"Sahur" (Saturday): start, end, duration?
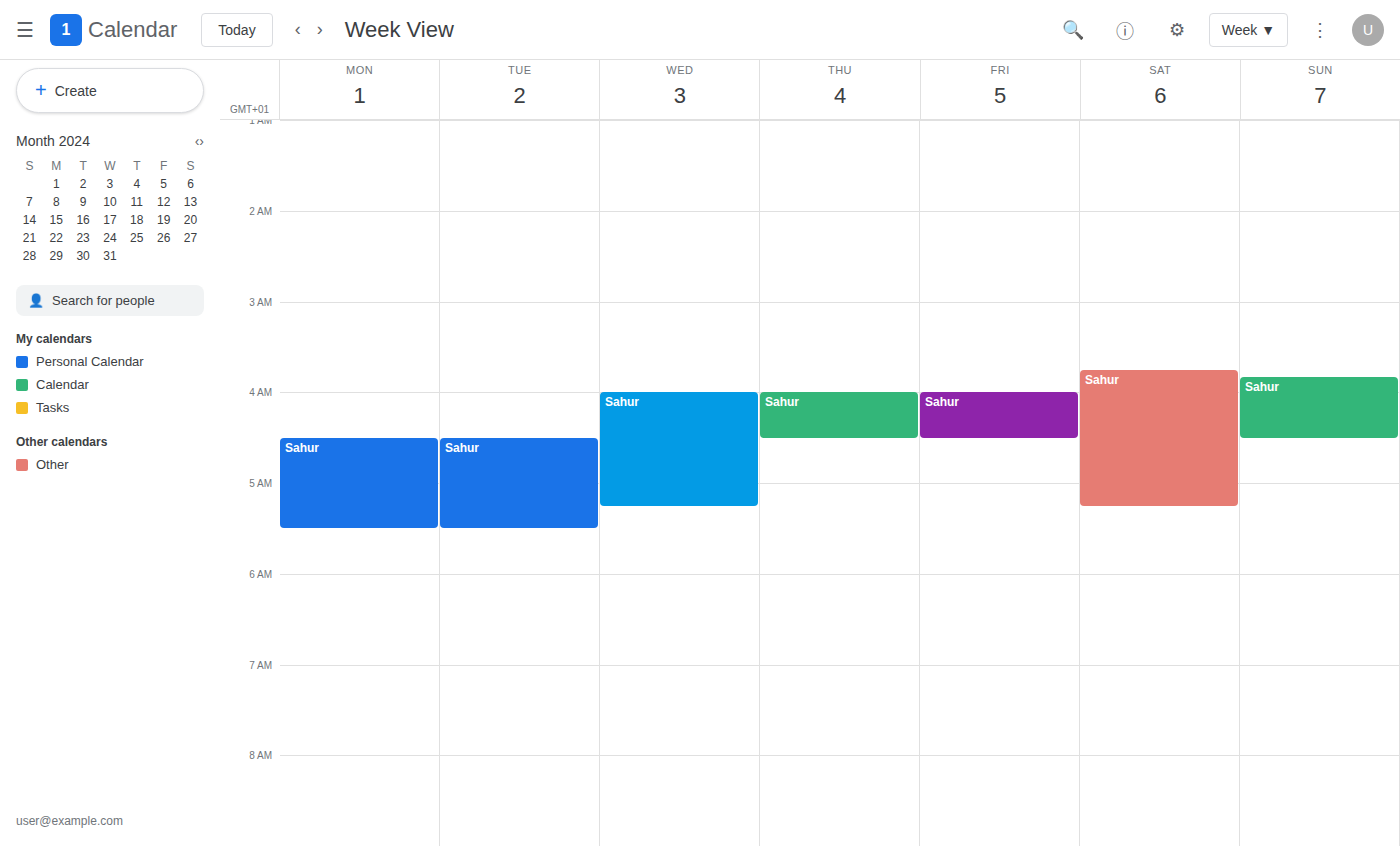
03:45 to 05:15, 1 hour 30 minutes